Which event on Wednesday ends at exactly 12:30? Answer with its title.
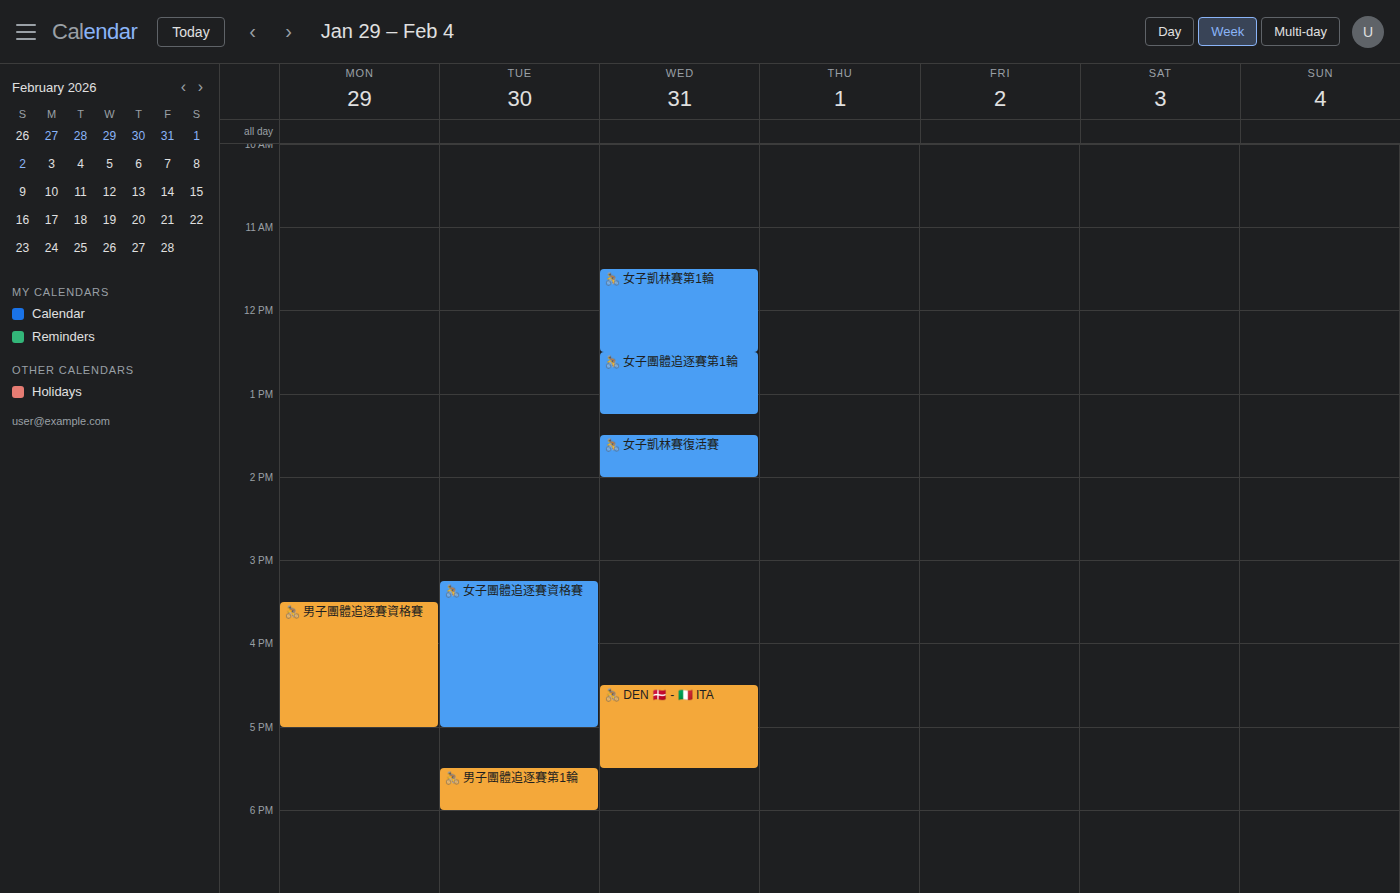
"🚴 女子凱林賽第1輪"